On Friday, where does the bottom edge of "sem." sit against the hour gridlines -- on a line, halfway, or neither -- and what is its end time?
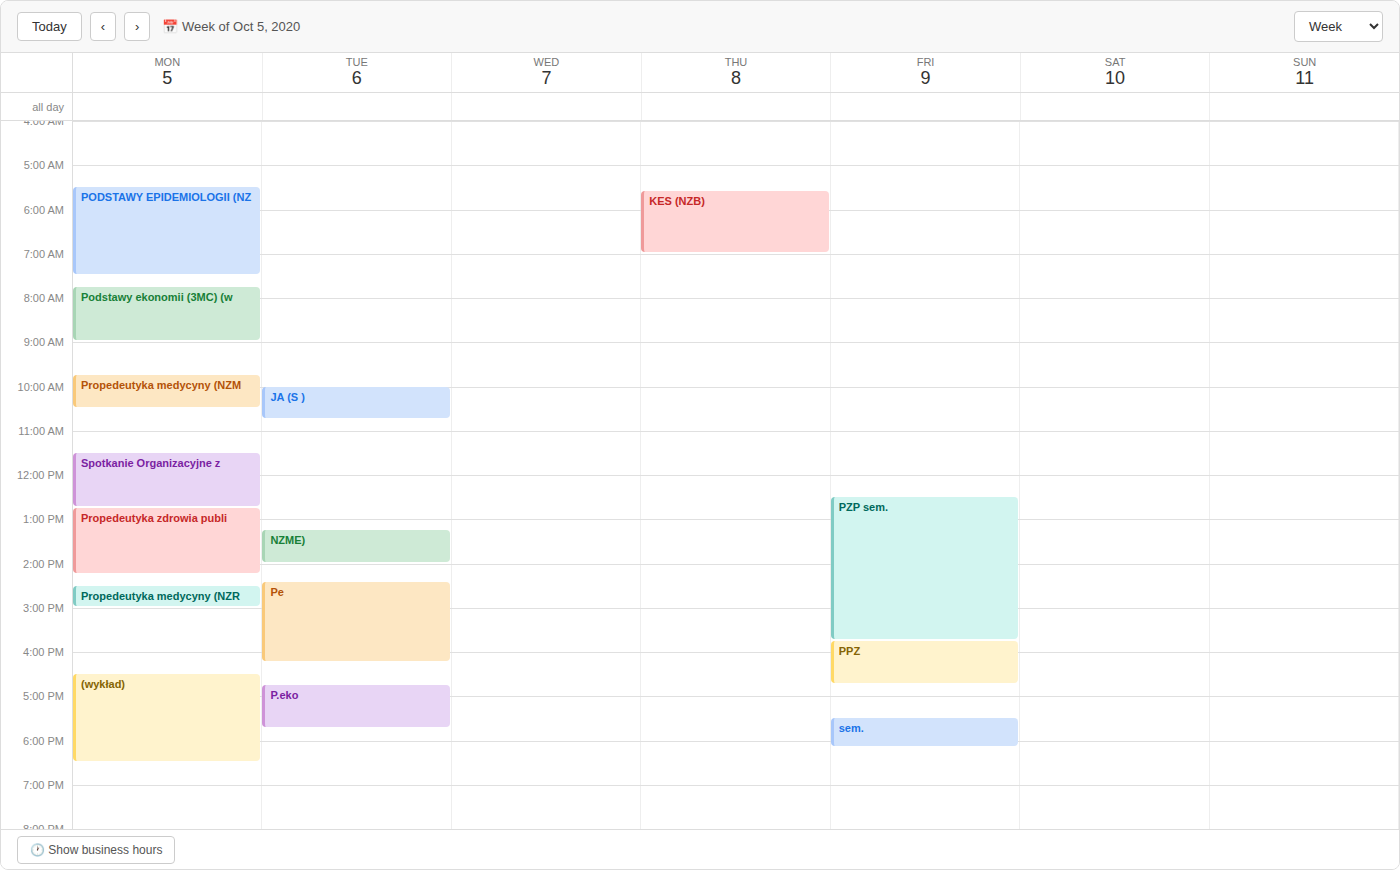
6:10 PM -- neither: 10 minutes below the 6 PM line and 50 minutes above the 7 PM line.